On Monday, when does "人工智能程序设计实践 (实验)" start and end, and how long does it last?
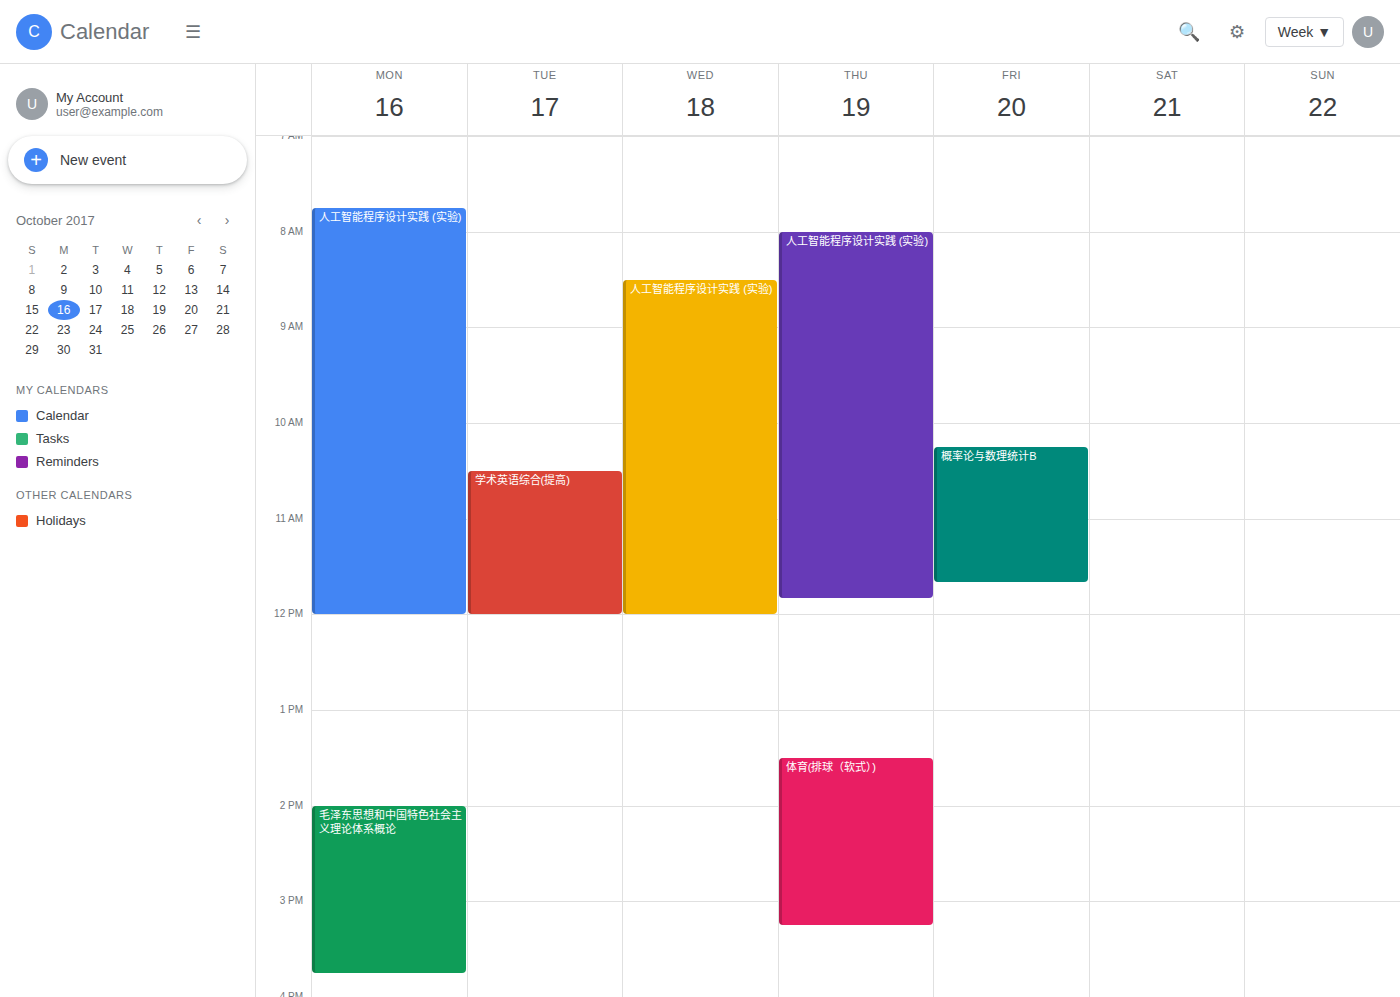
7:45 AM to 12:00 PM, 4 hours 15 minutes